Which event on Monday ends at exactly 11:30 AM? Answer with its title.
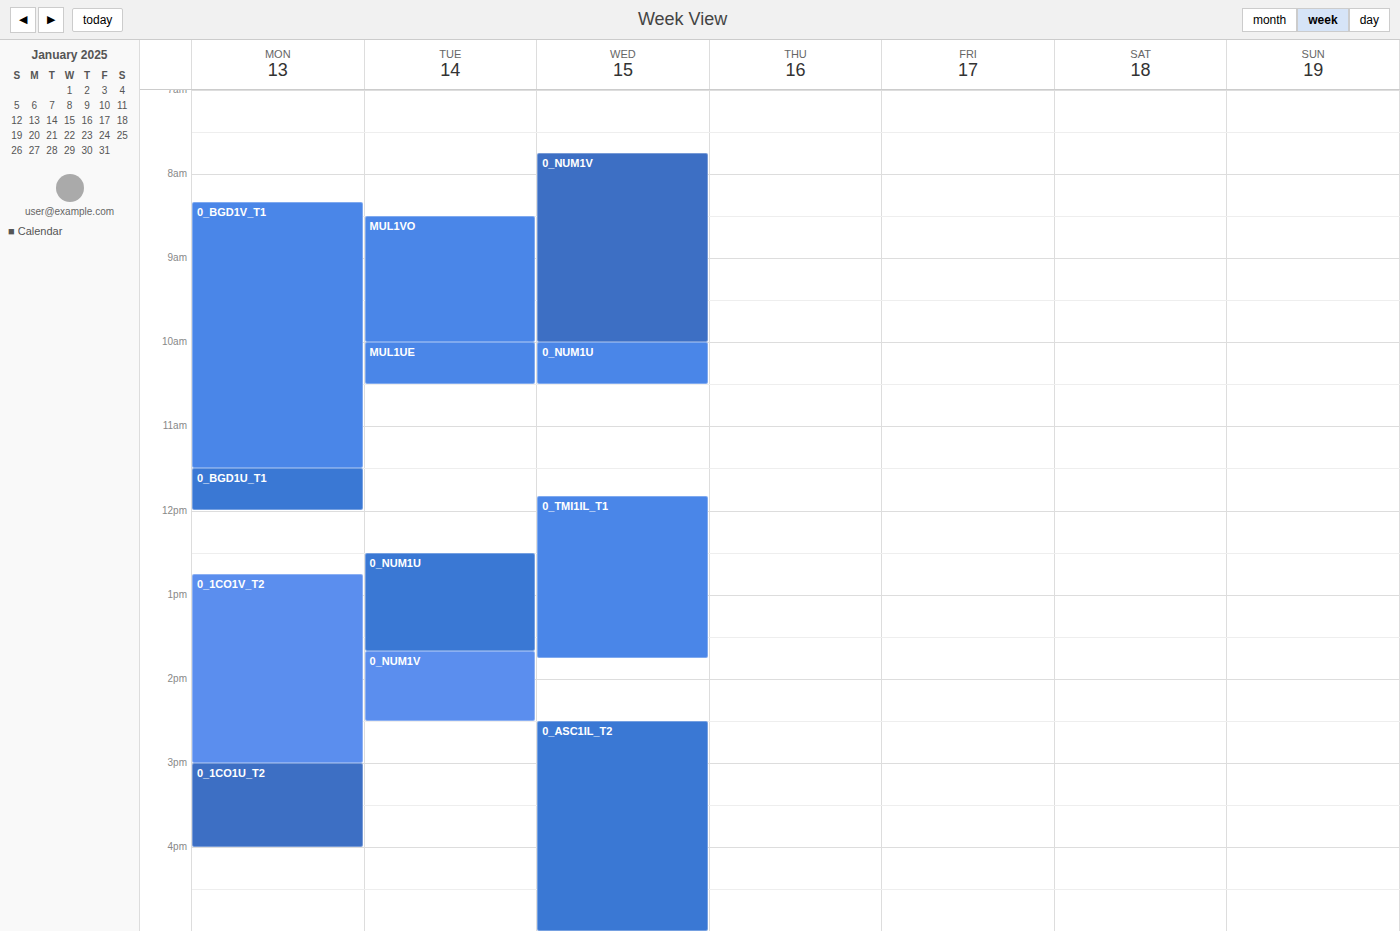
"0_BGD1V_T1"